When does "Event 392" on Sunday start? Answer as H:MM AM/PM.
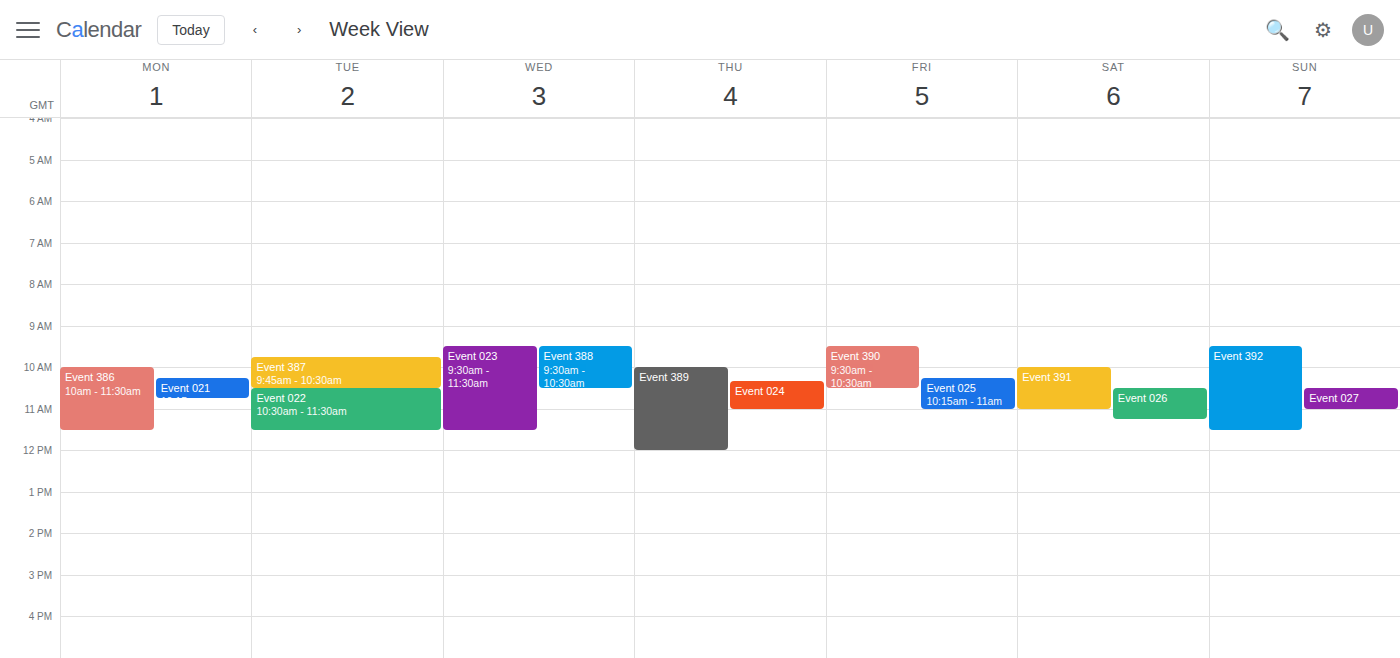
9:30 AM